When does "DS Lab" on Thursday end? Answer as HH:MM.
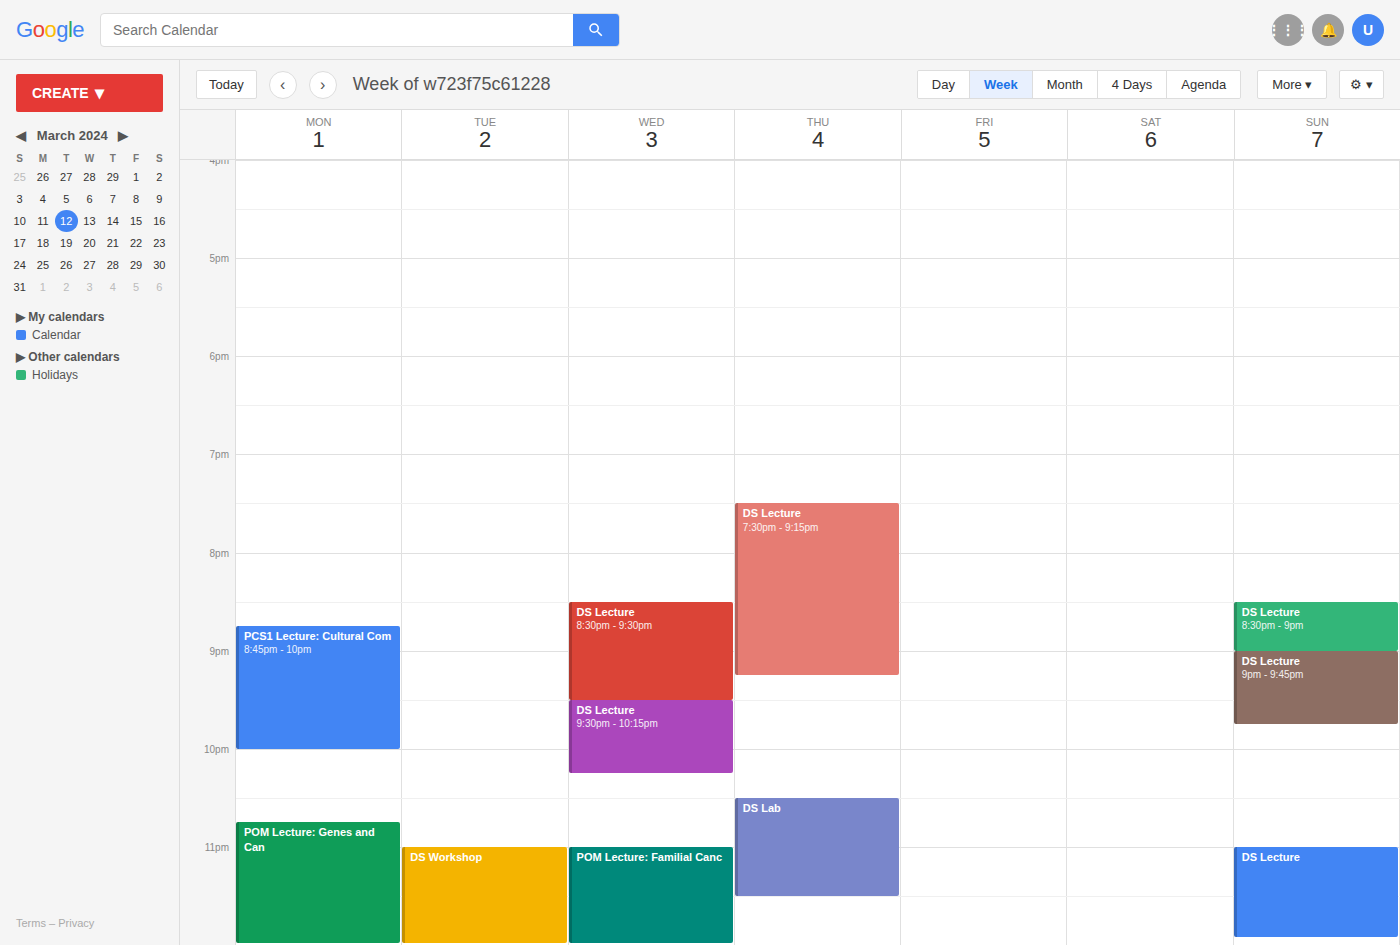
23:30